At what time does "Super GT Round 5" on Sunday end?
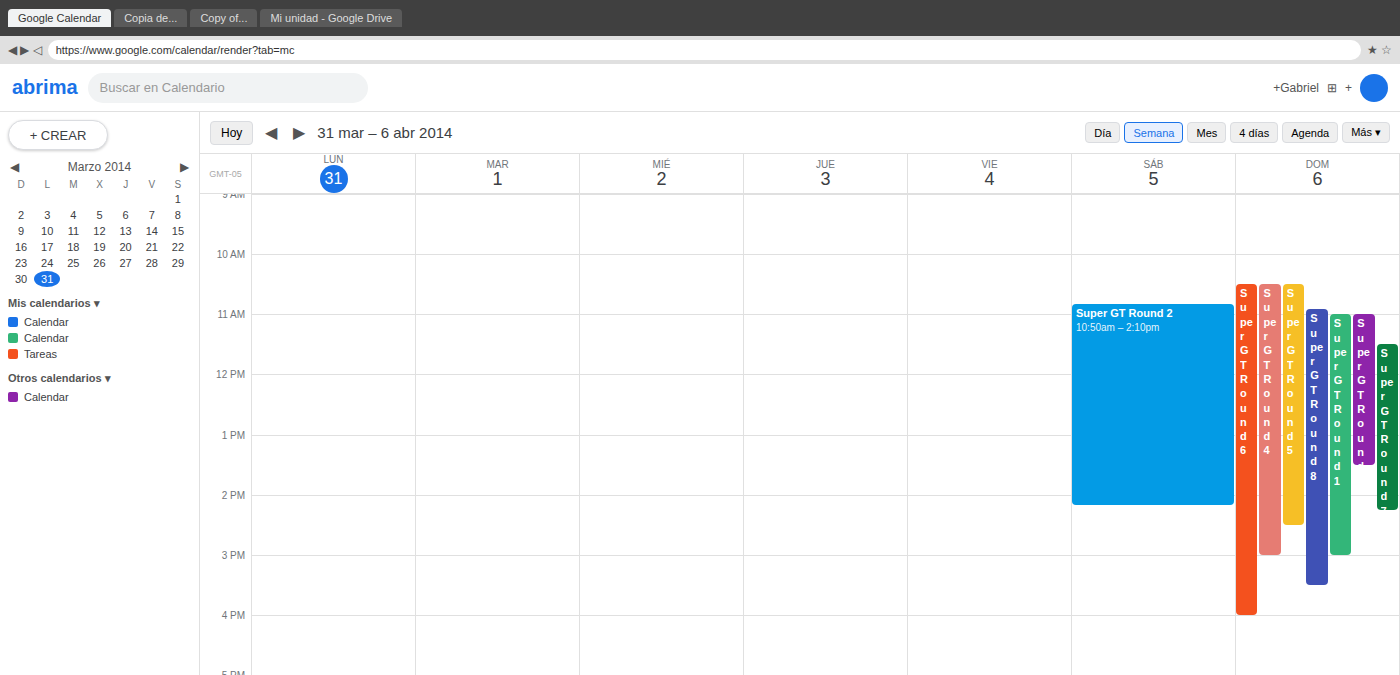
2:30 PM